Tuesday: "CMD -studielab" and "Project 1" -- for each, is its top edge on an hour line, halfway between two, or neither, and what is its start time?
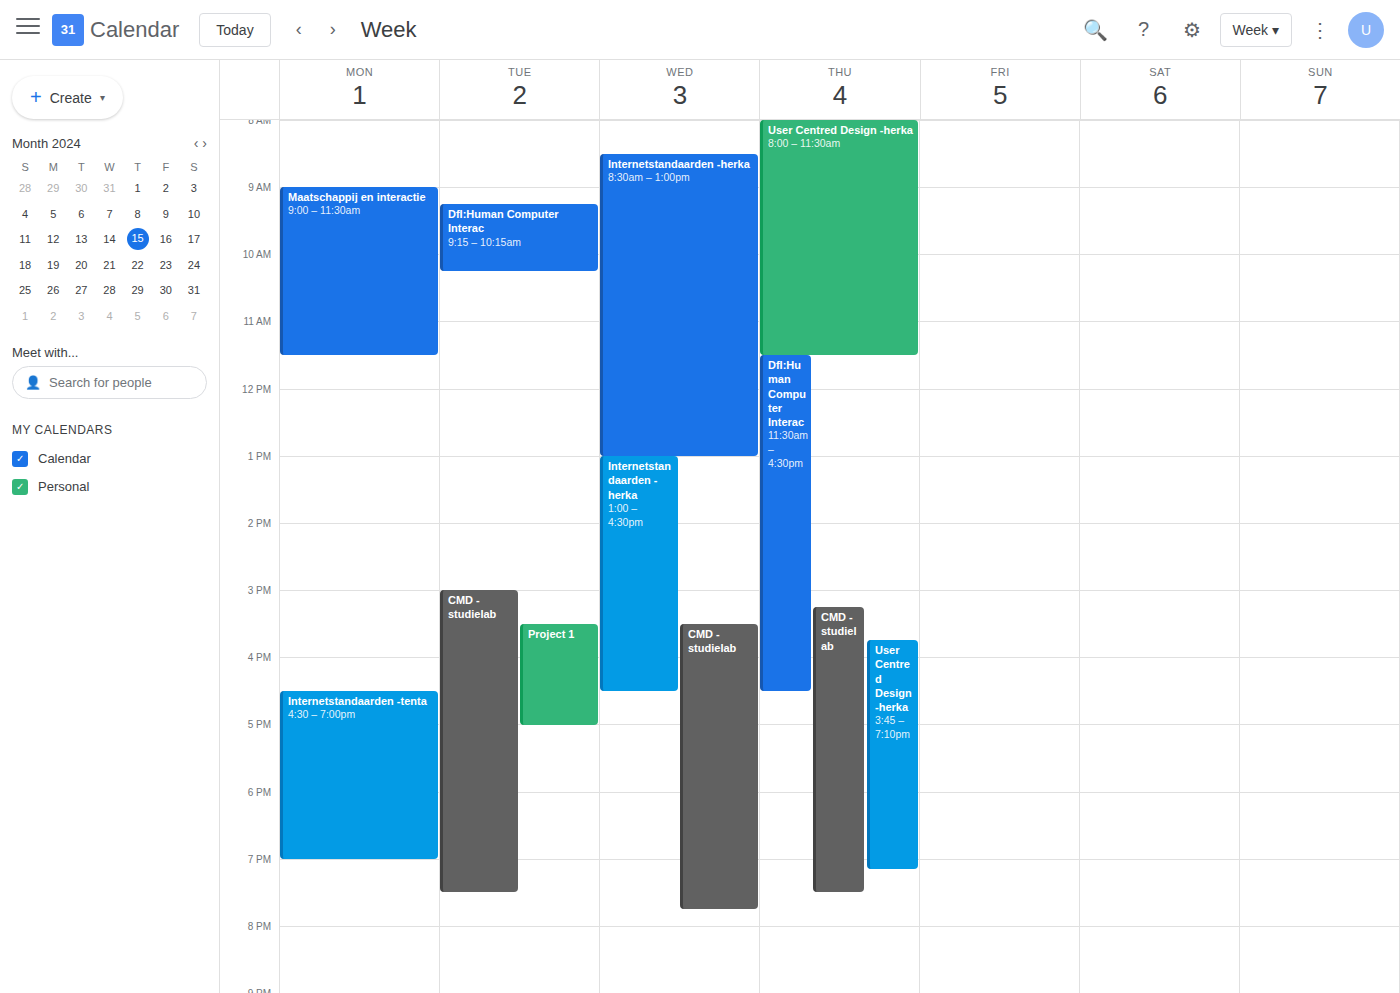
"CMD -studielab": 3:00 PM, exactly on the 3 PM line. "Project 1": 3:30 PM, halfway between the 3 PM and 4 PM lines.